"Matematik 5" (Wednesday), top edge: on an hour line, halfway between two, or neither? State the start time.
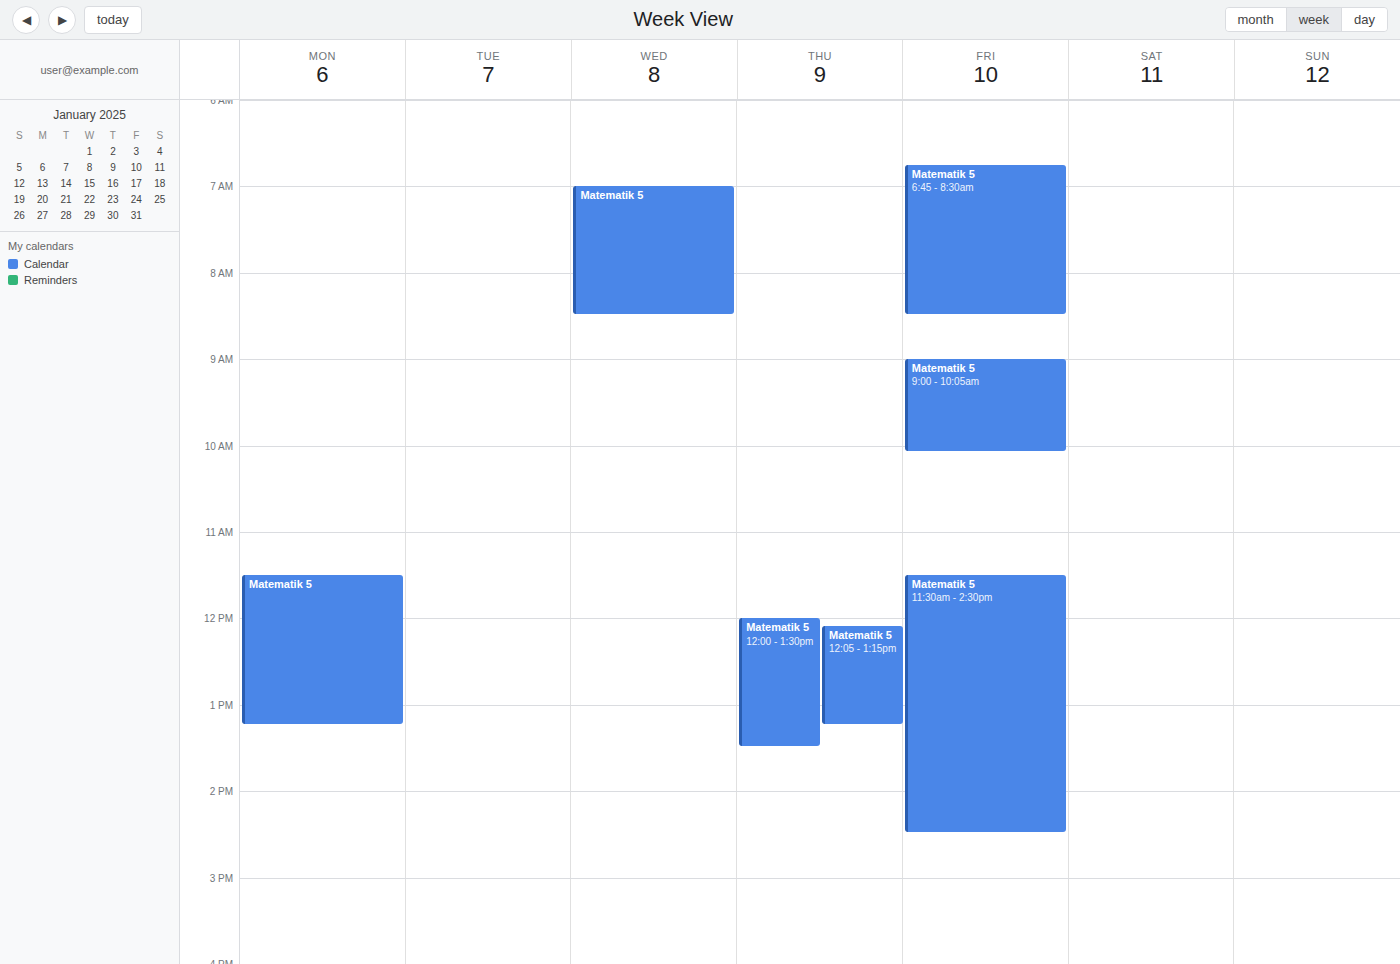
7:00 AM -- exactly on the 7 AM line.